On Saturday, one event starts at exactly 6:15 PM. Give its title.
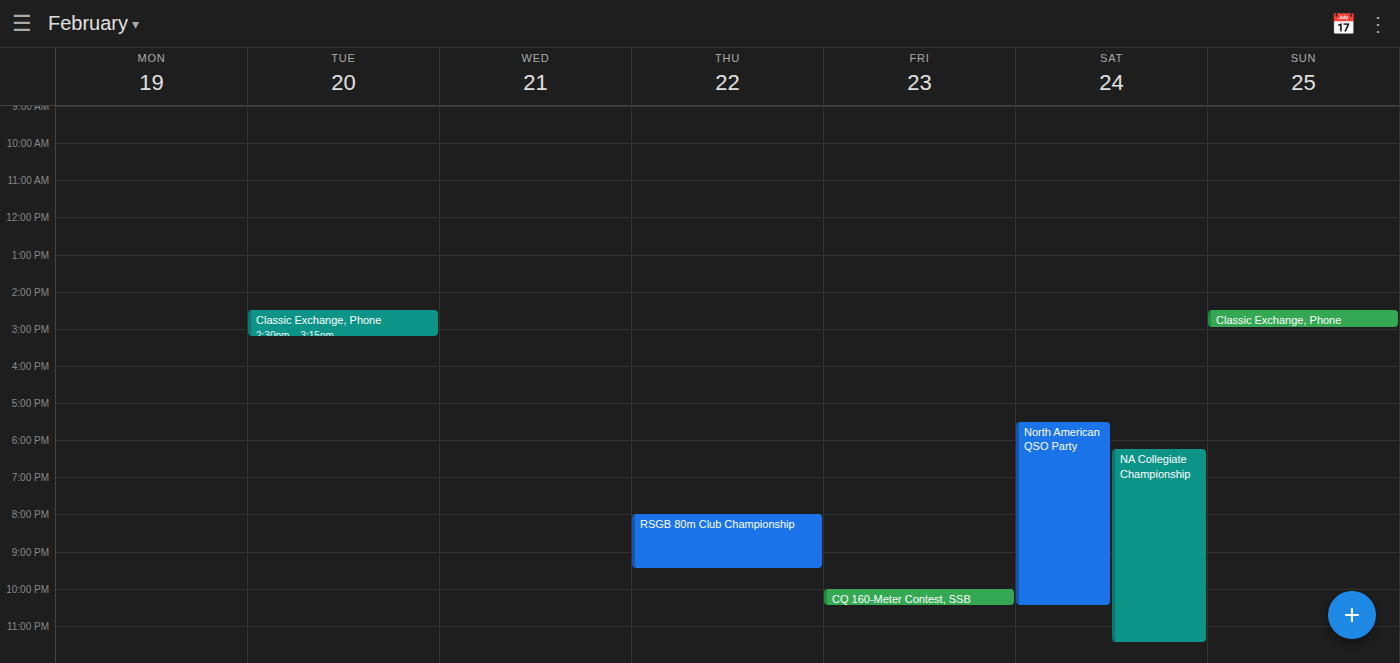
"NA Collegiate Championship"